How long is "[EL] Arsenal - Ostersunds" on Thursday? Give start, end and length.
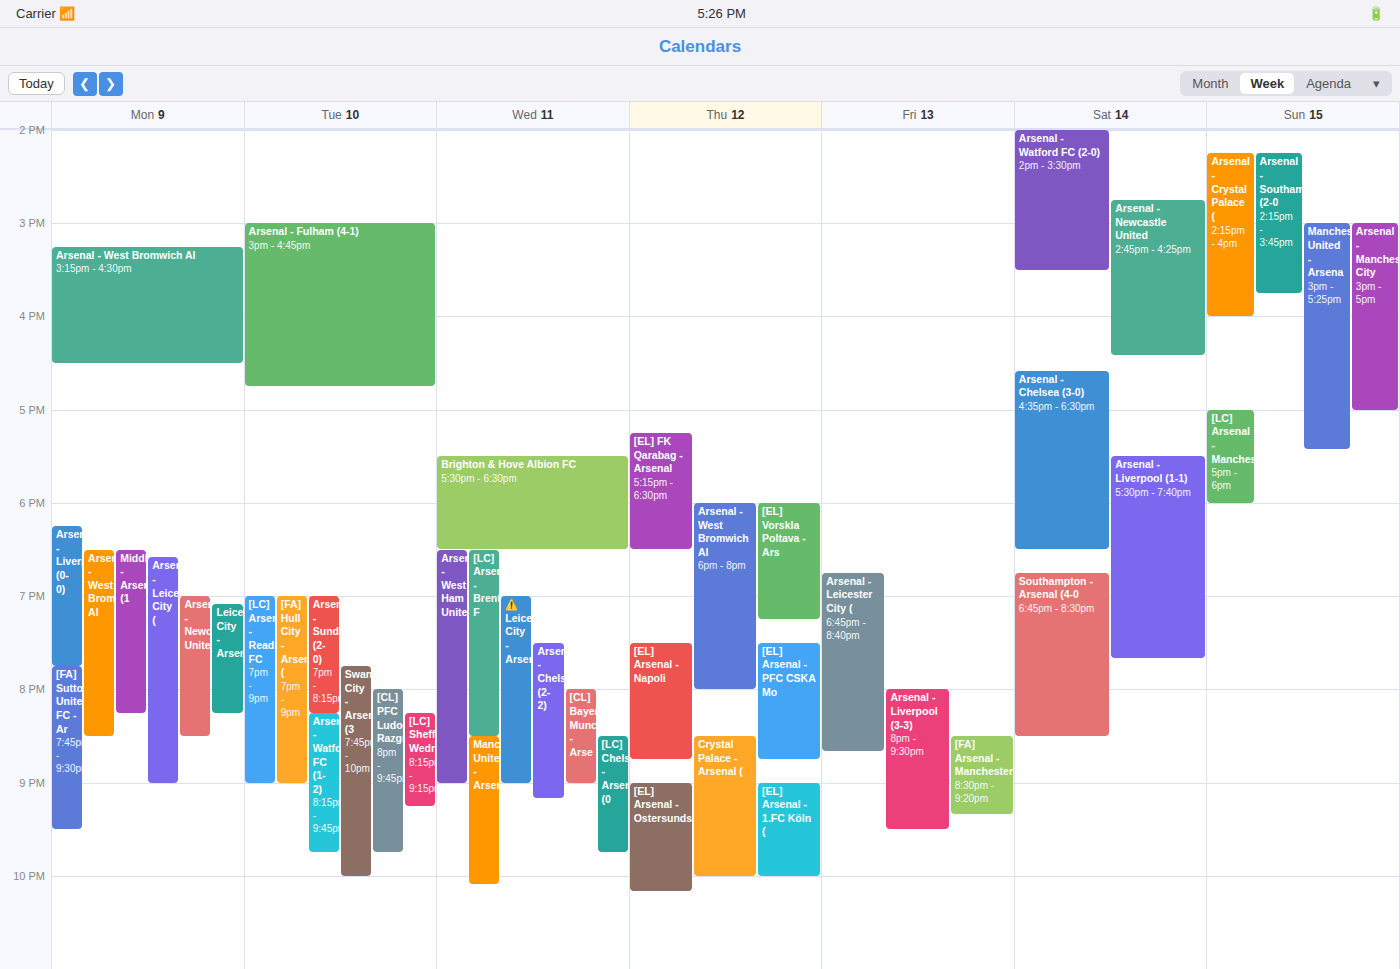
9:00 PM to 10:10 PM, 1 hour 10 minutes